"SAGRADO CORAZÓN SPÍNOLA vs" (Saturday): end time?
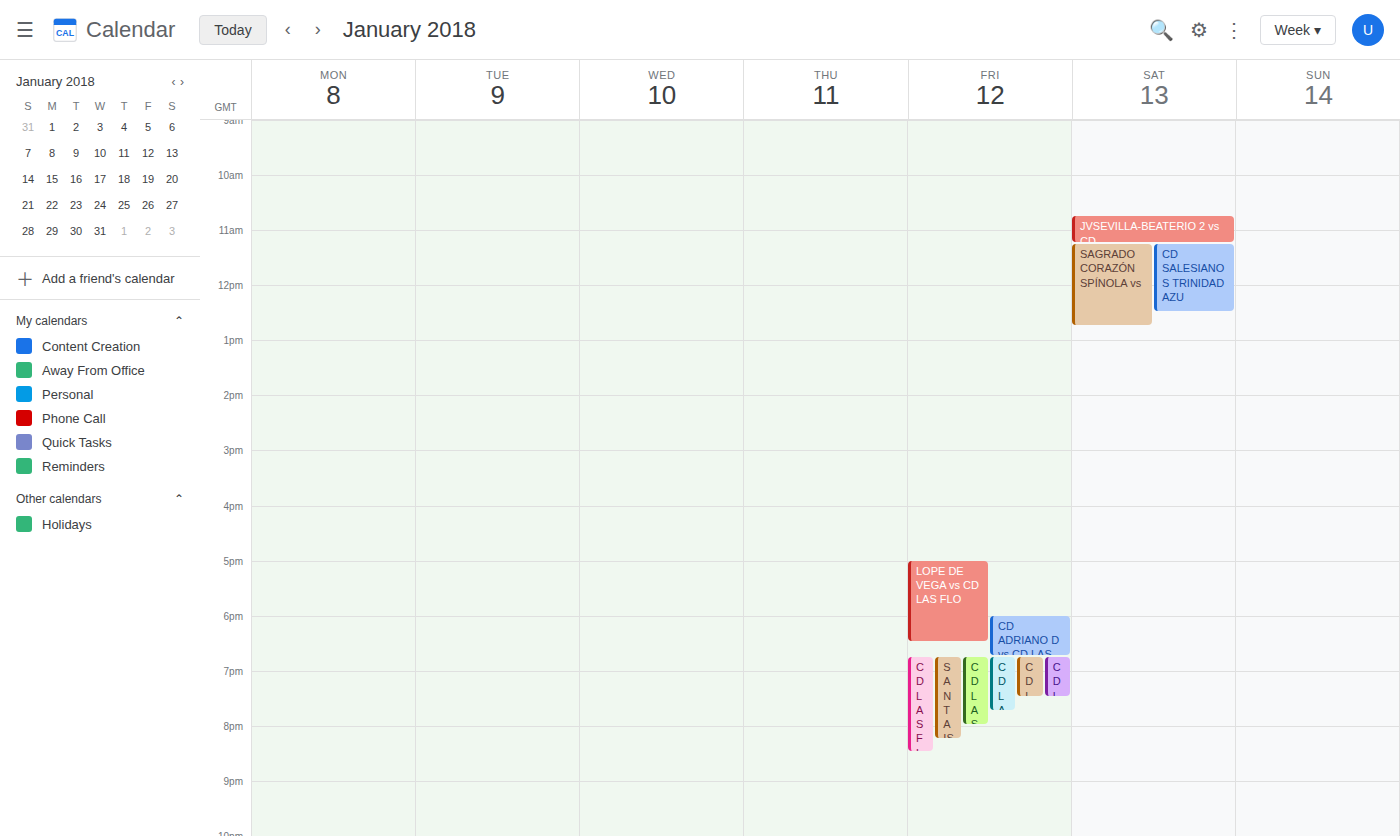
12:45 PM